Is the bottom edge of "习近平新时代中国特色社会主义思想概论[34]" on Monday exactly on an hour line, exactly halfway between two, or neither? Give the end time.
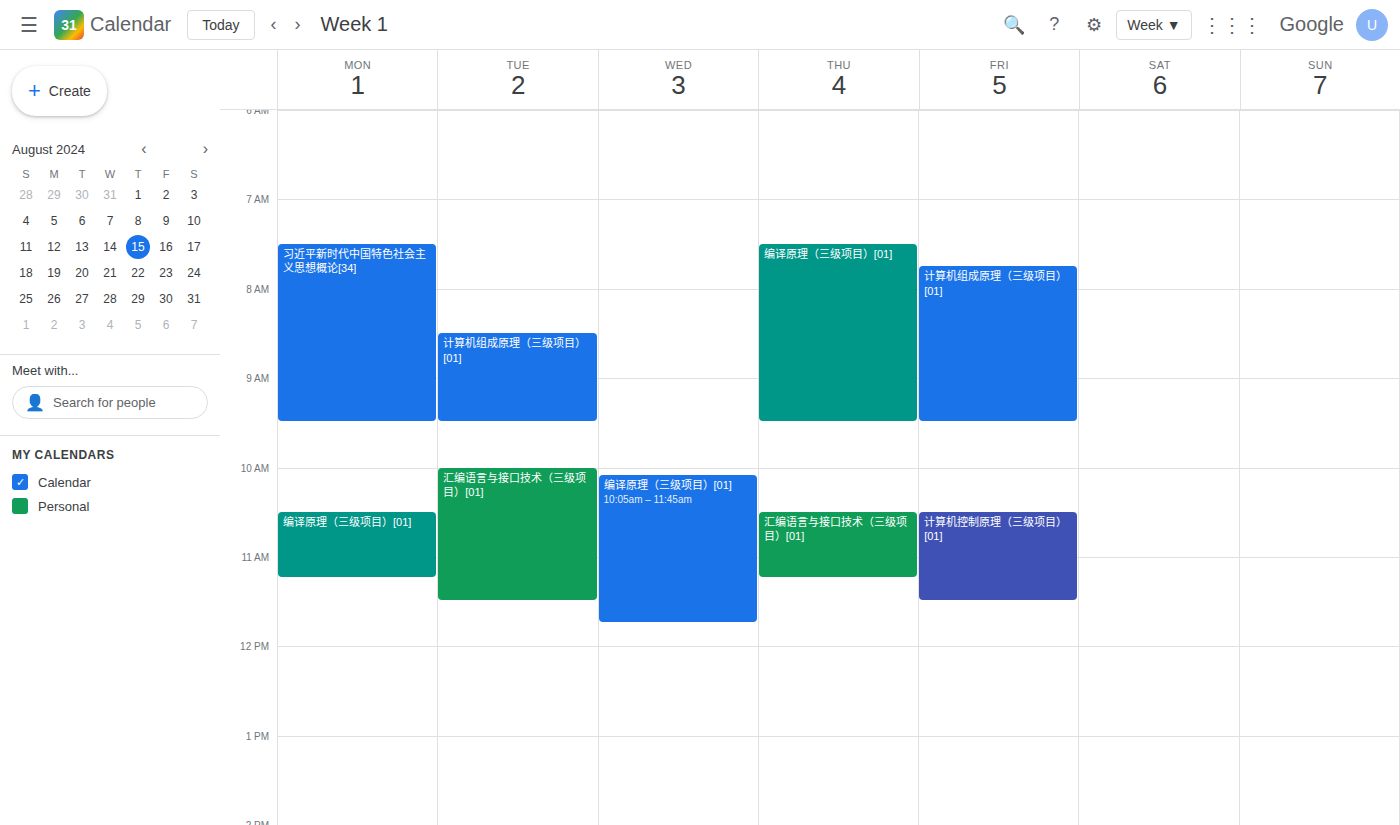
9:30 AM -- halfway between the 9 AM and 10 AM lines.